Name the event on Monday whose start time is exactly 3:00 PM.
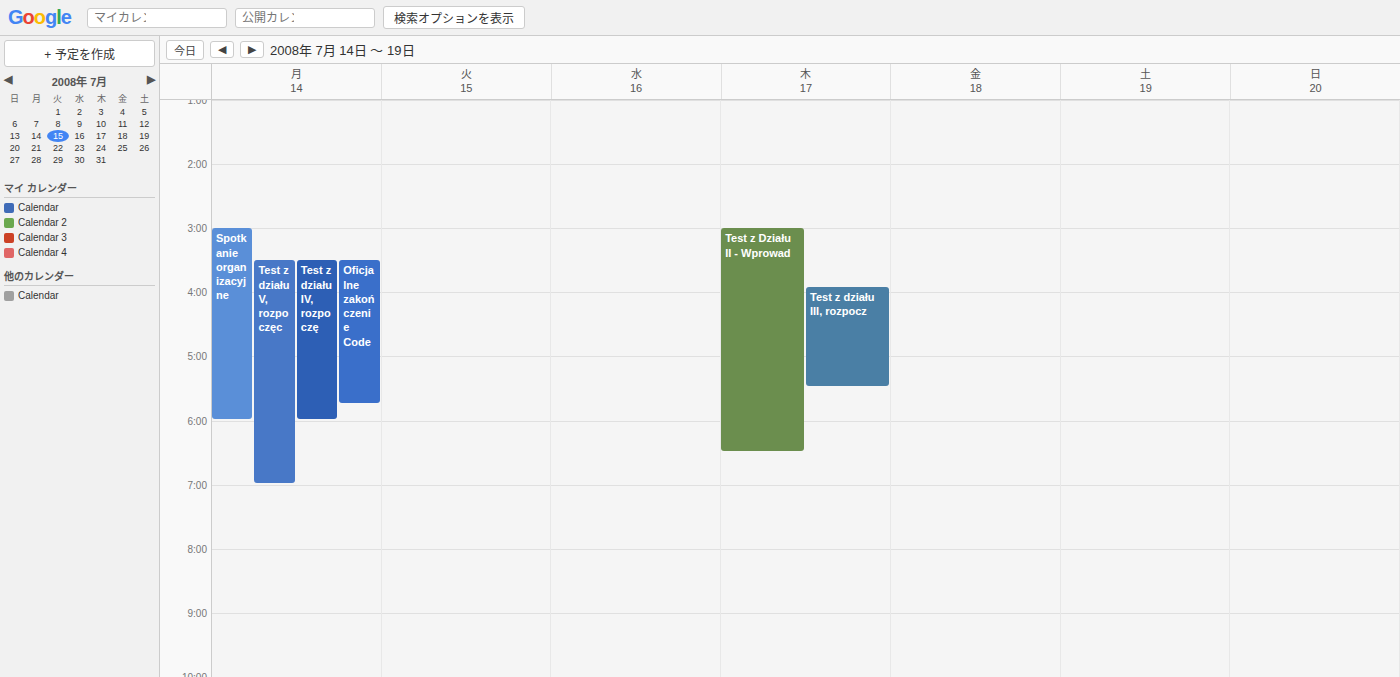
"Spotkanie organizacyjne"